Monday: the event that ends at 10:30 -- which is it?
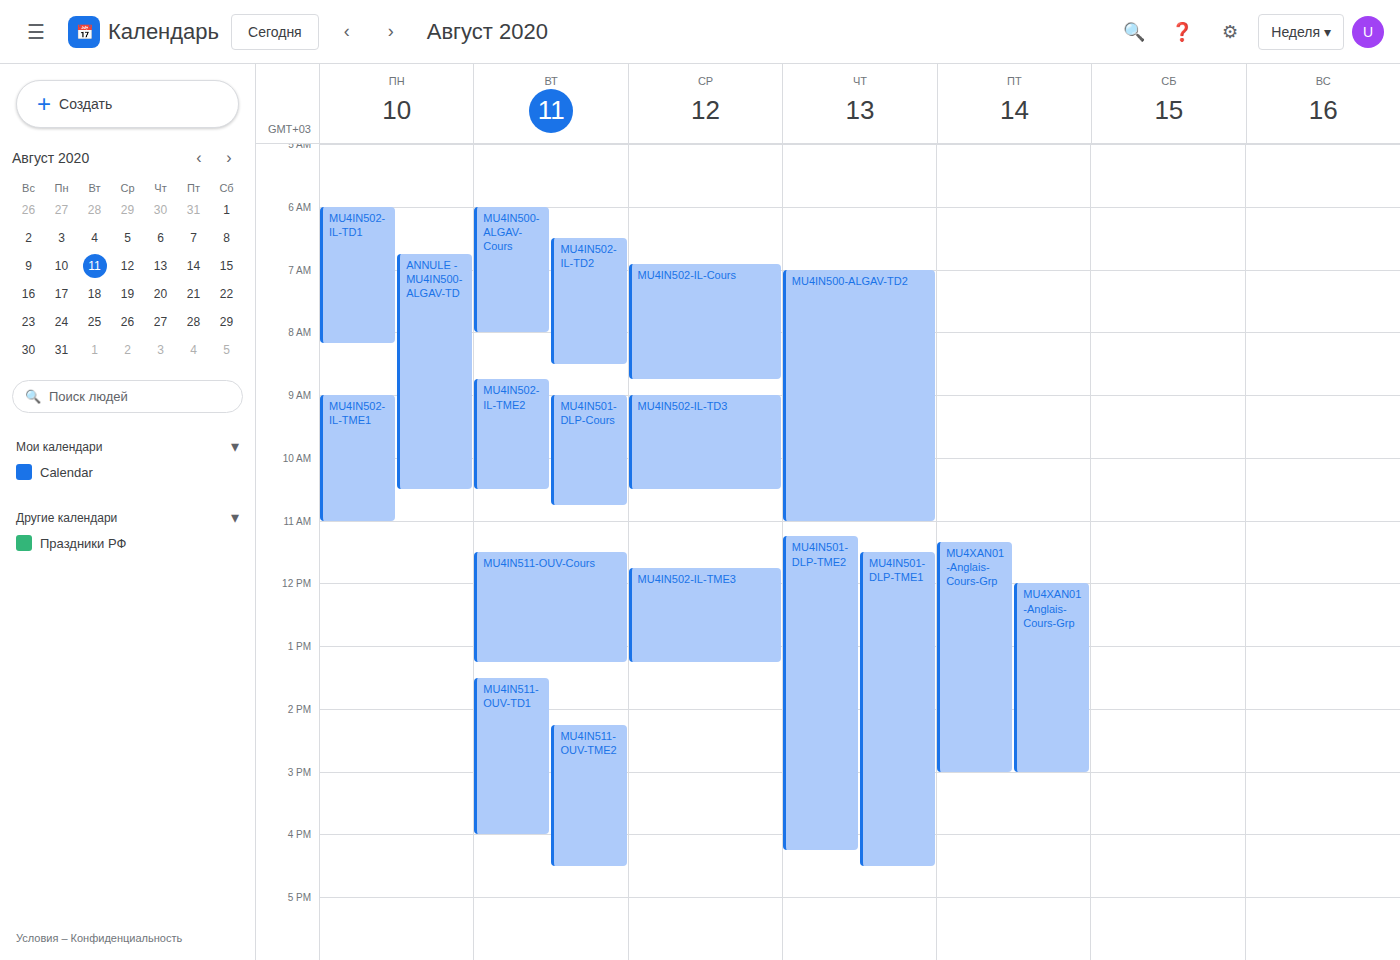
"ANNULE - MU4IN500-ALGAV-TD"